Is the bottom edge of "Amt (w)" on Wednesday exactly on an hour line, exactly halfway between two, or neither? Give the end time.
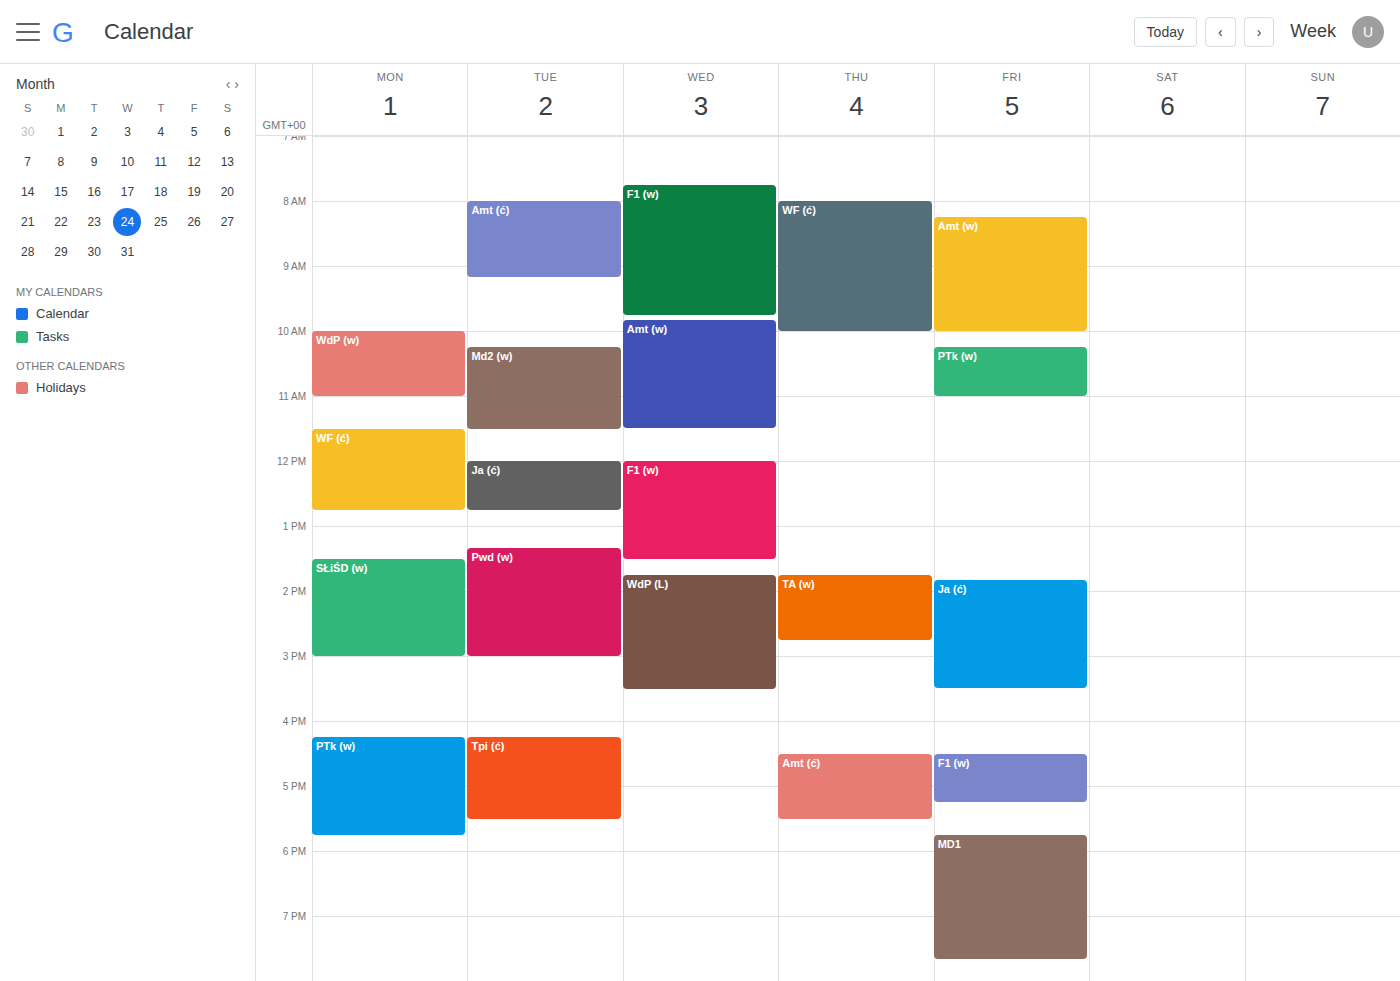
11:30 -- halfway between the 11:00 and 12:00 lines.